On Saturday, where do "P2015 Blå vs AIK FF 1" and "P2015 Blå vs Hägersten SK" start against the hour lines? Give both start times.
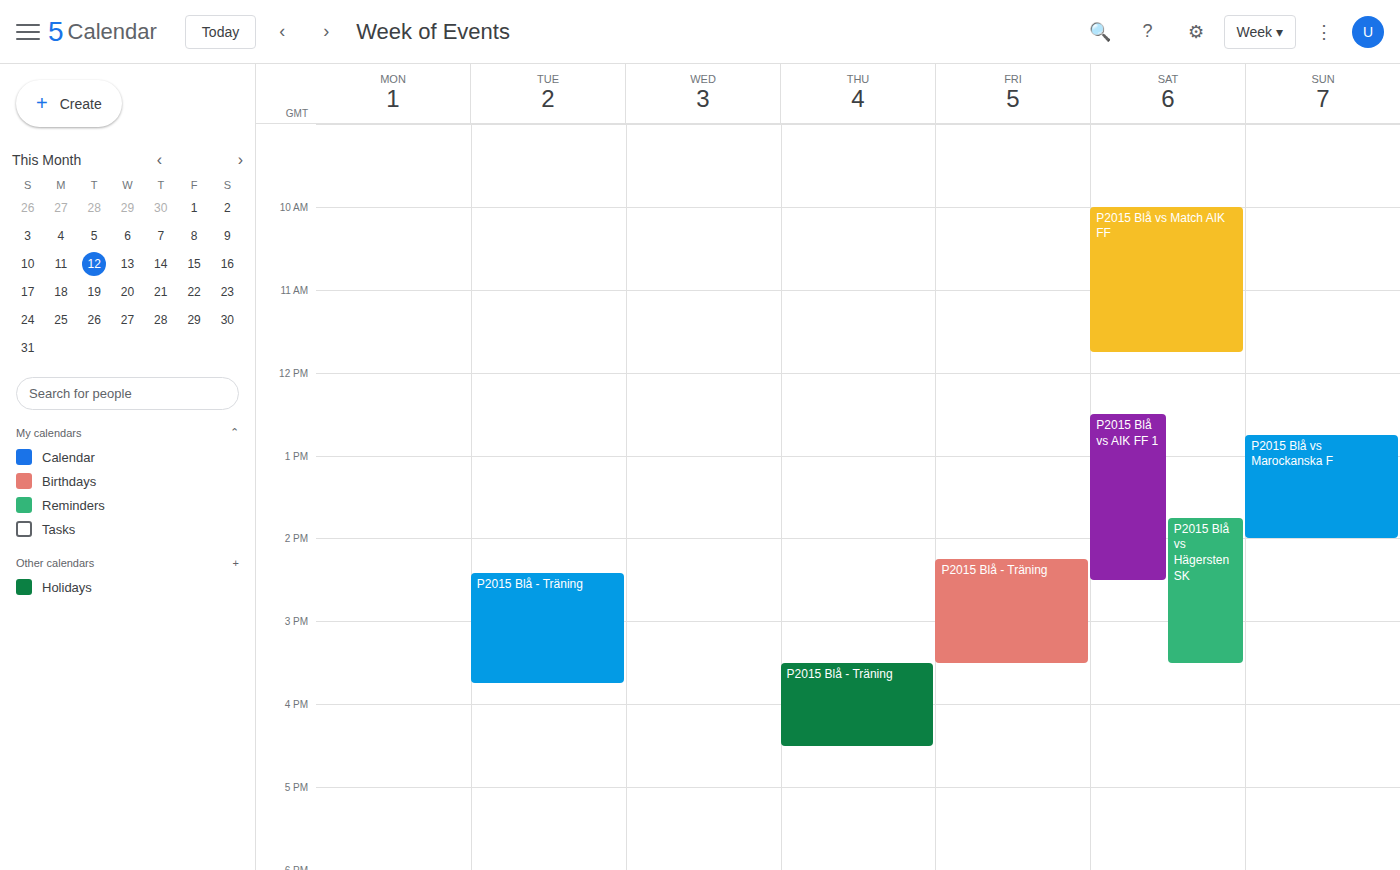
"P2015 Blå vs AIK FF 1": 12:30 PM, halfway between the 12 PM and 1 PM lines. "P2015 Blå vs Hägersten SK": 1:45 PM, neither: three quarters of the way from the 1 PM line to the 2 PM line.